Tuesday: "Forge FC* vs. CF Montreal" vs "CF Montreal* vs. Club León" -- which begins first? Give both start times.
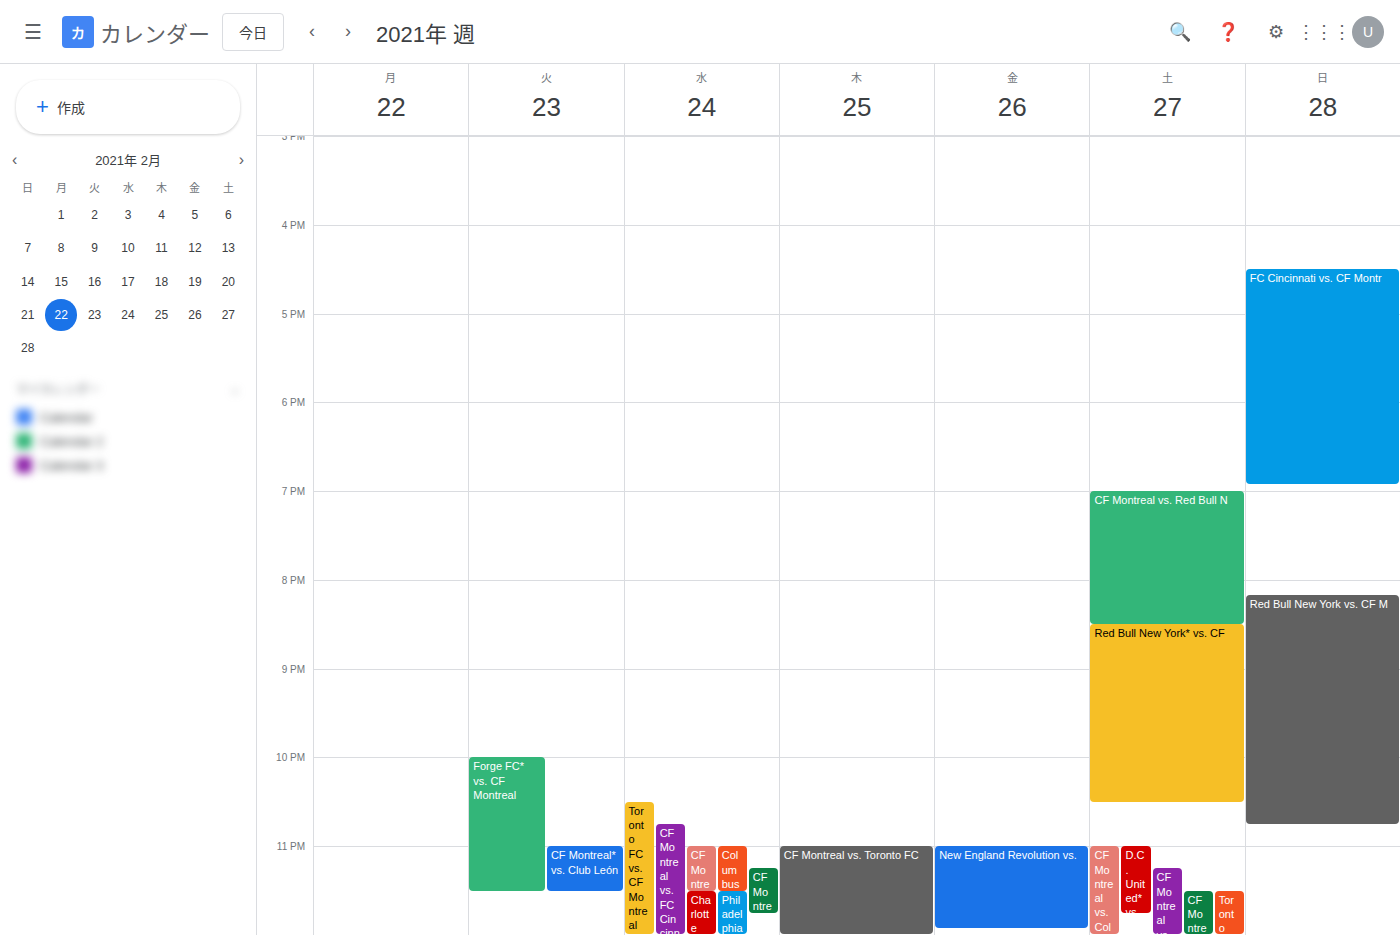
"Forge FC* vs. CF Montreal" 10:00 PM; "CF Montreal* vs. Club León" 11:00 PM.